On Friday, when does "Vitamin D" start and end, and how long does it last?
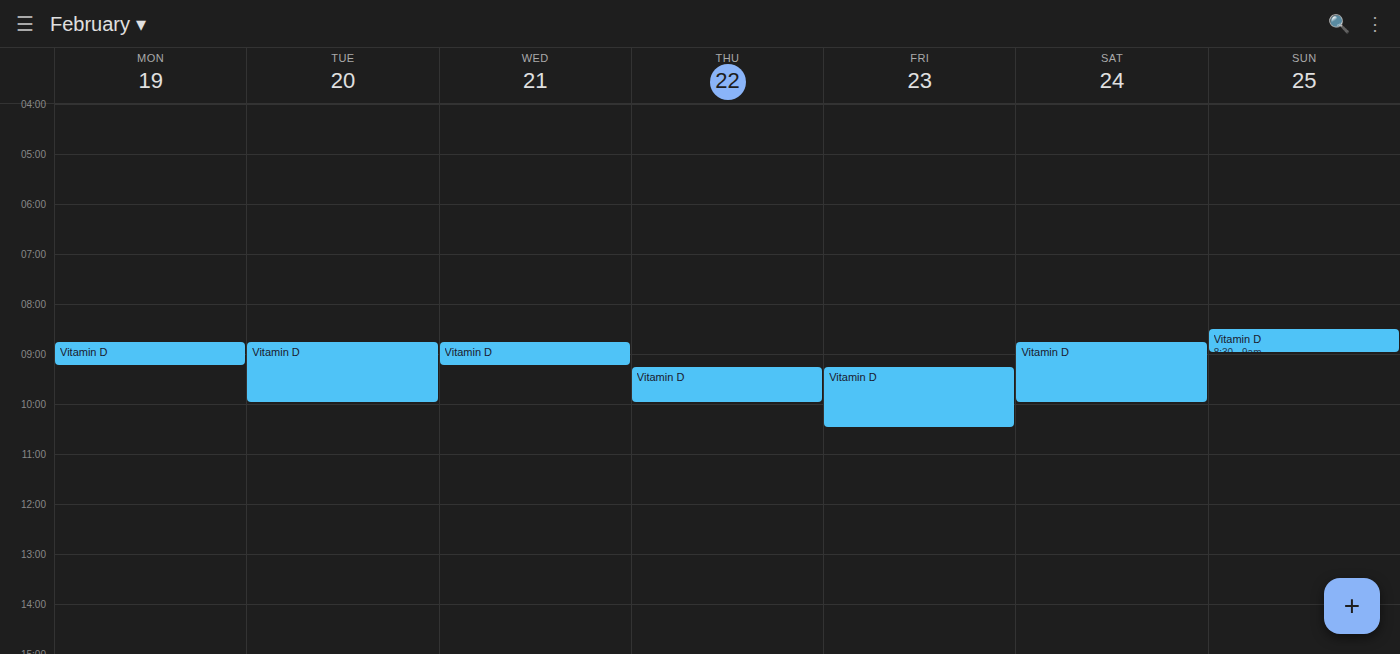
09:15 to 10:30, 1 hour 15 minutes